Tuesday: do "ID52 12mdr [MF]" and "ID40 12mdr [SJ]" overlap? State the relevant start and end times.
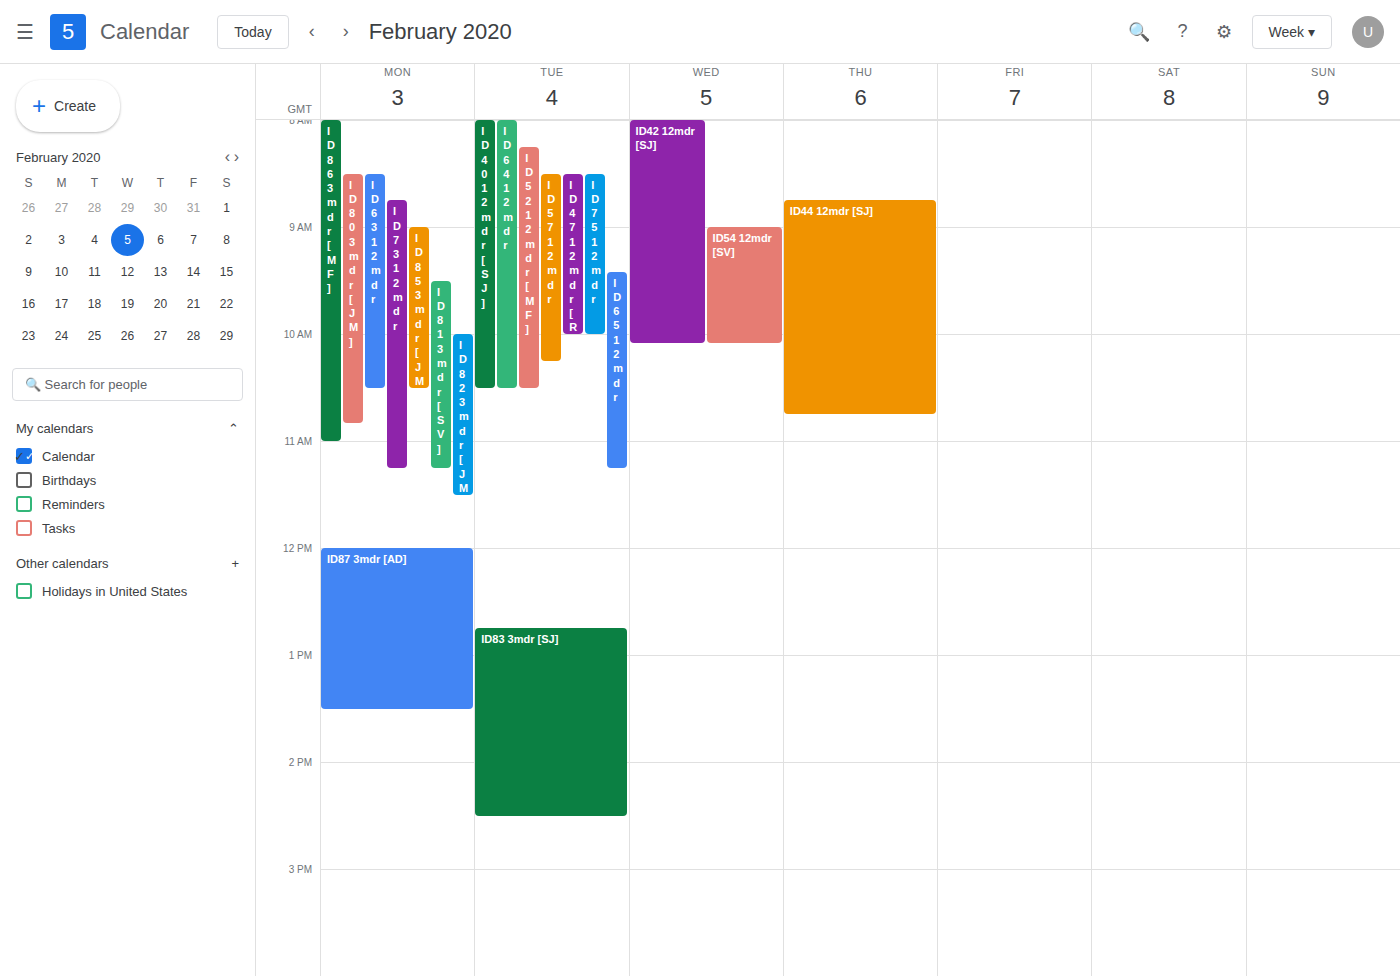
"ID52 12mdr [MF]" starts at 8:15 AM, before "ID40 12mdr [SJ]" ends at 10:30 AM -- they overlap.